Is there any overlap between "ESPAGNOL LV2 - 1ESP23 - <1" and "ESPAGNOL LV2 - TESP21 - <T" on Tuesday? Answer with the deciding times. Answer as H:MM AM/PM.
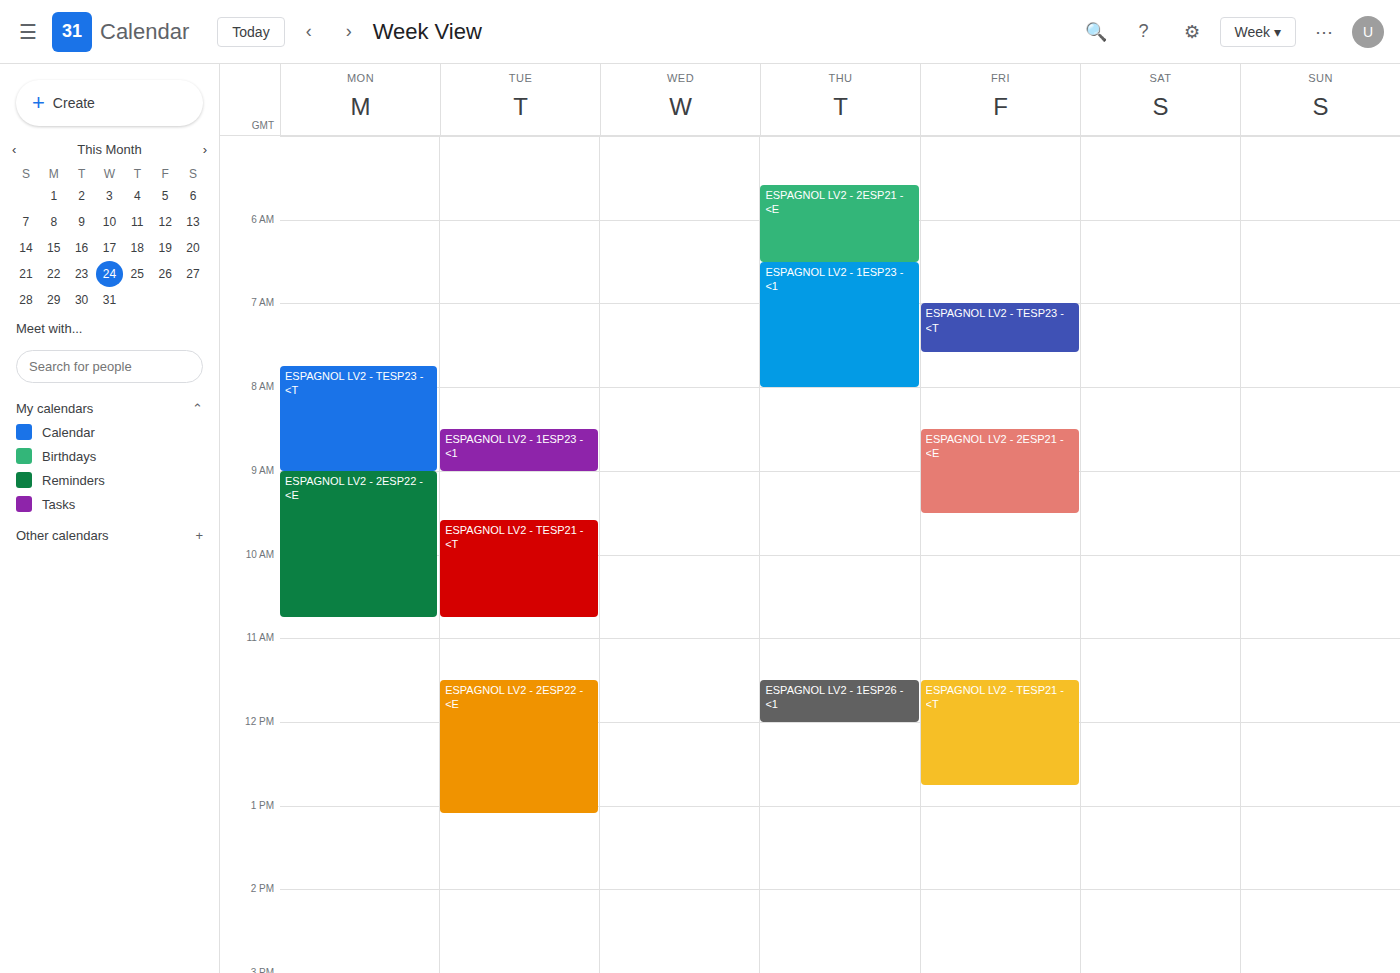
"ESPAGNOL LV2 - 1ESP23 - <1" ends at 9:00 AM and "ESPAGNOL LV2 - TESP21 - <T" starts at 9:35 AM -- no overlap.